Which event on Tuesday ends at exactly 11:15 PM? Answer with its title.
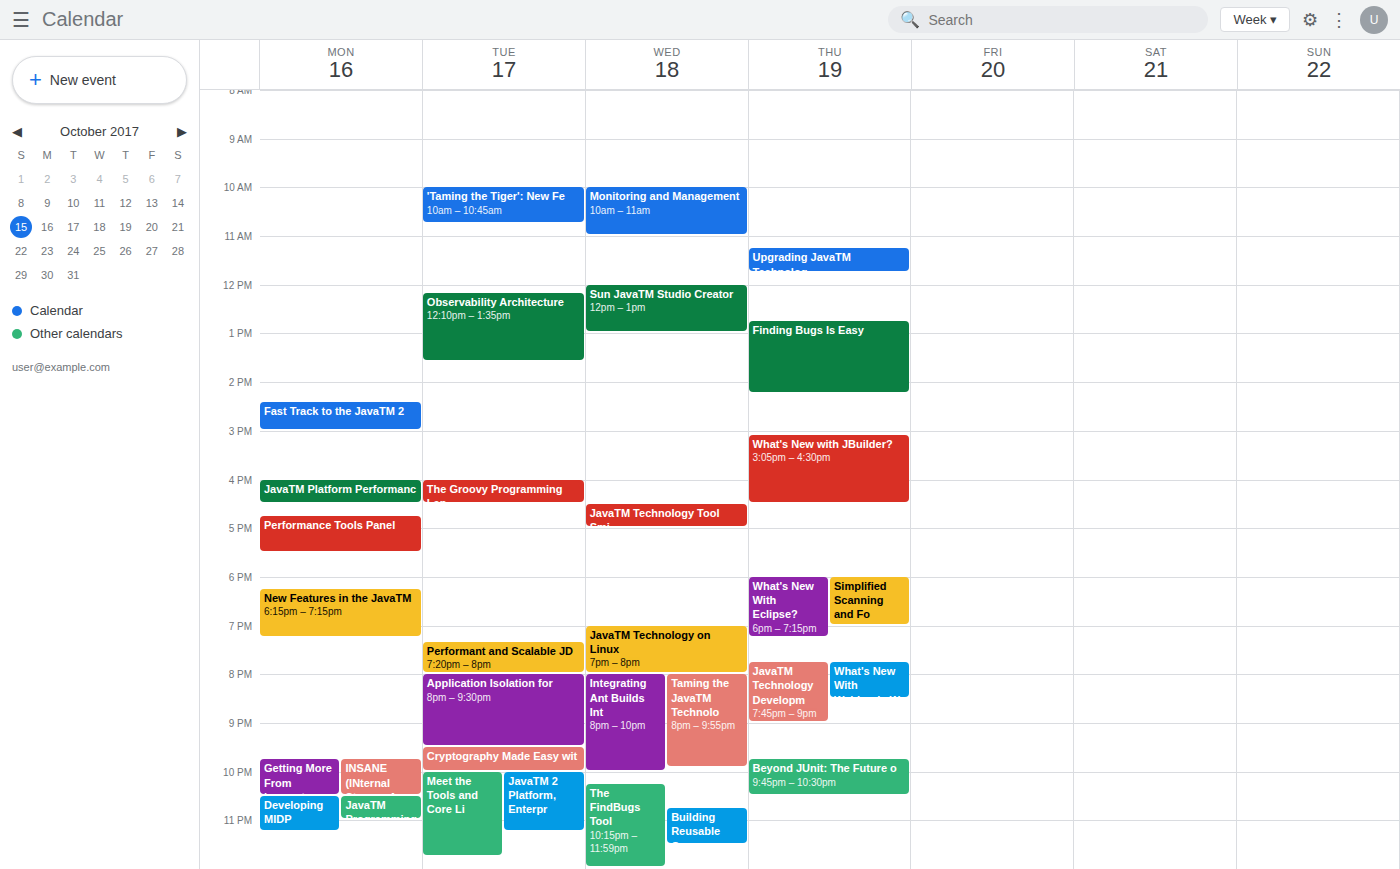
"JavaTM 2 Platform, Enterpr"